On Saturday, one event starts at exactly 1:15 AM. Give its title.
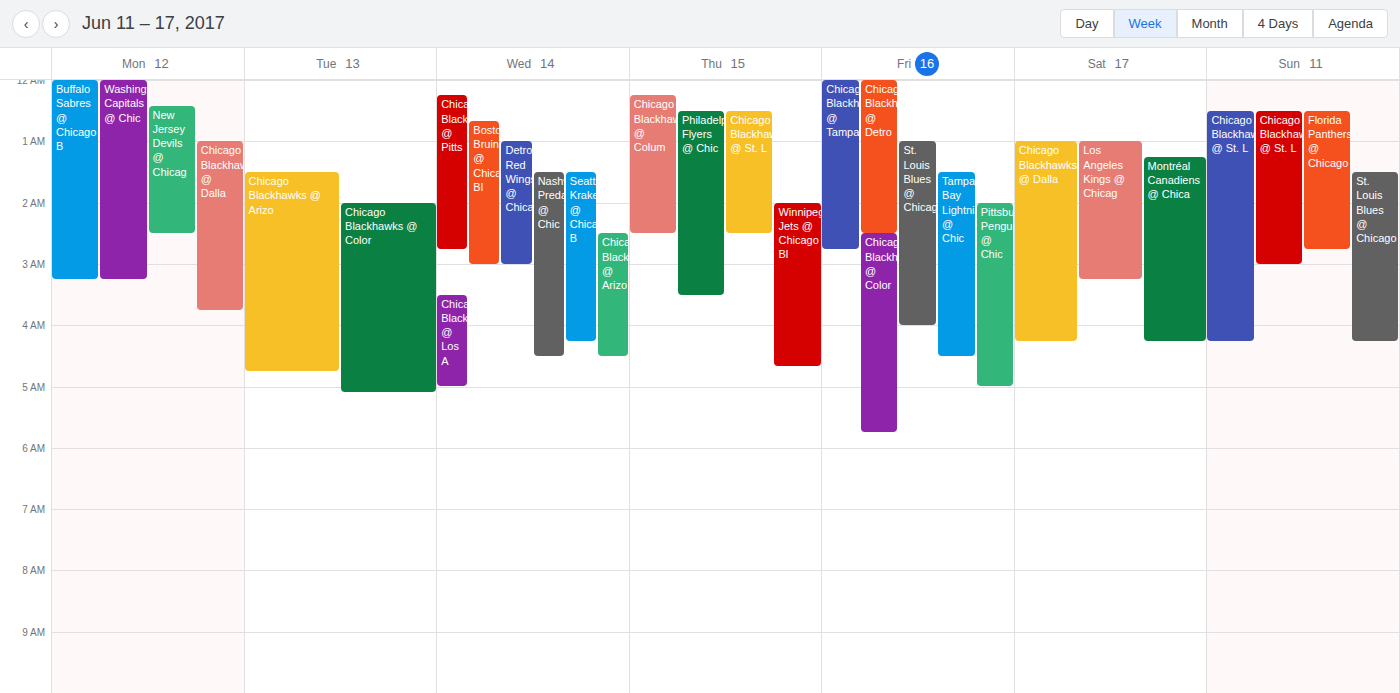
"Montréal Canadiens @ Chica"